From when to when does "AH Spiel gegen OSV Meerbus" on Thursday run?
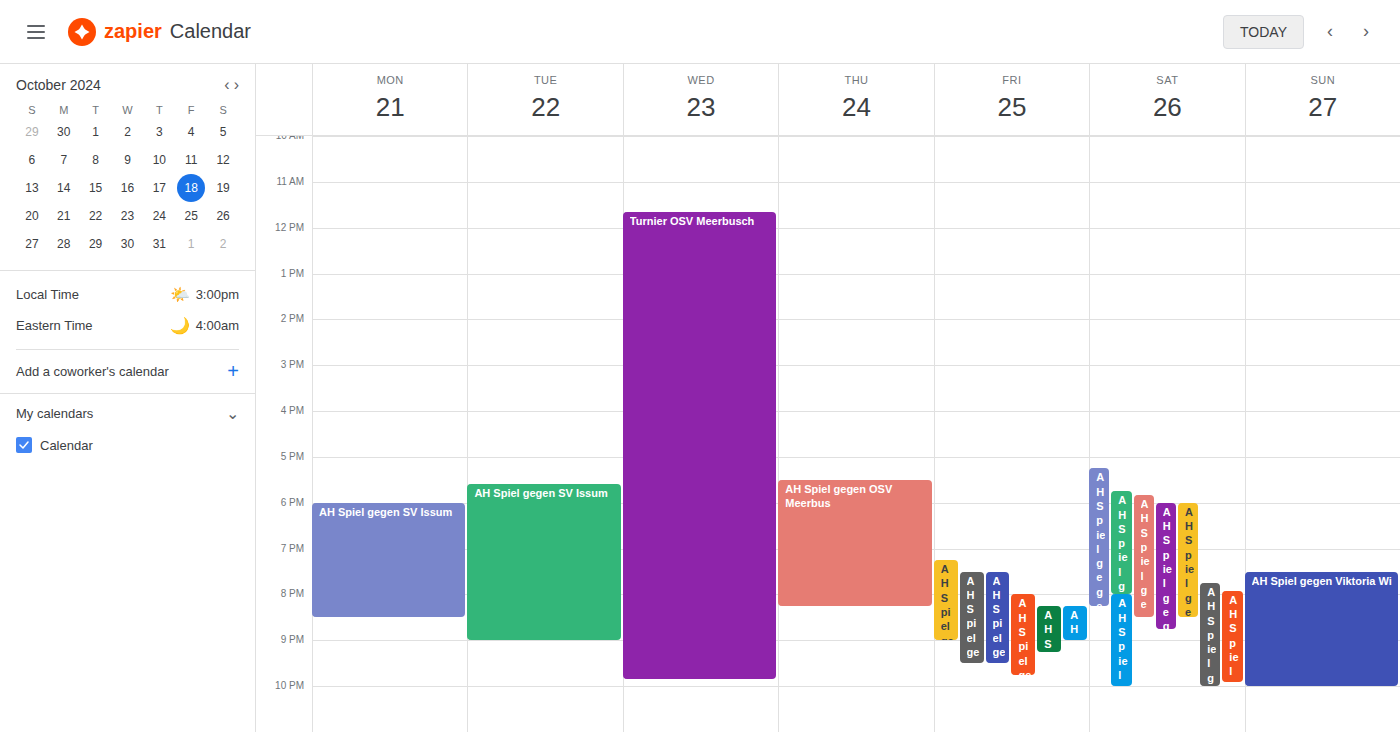
5:30 PM to 8:15 PM